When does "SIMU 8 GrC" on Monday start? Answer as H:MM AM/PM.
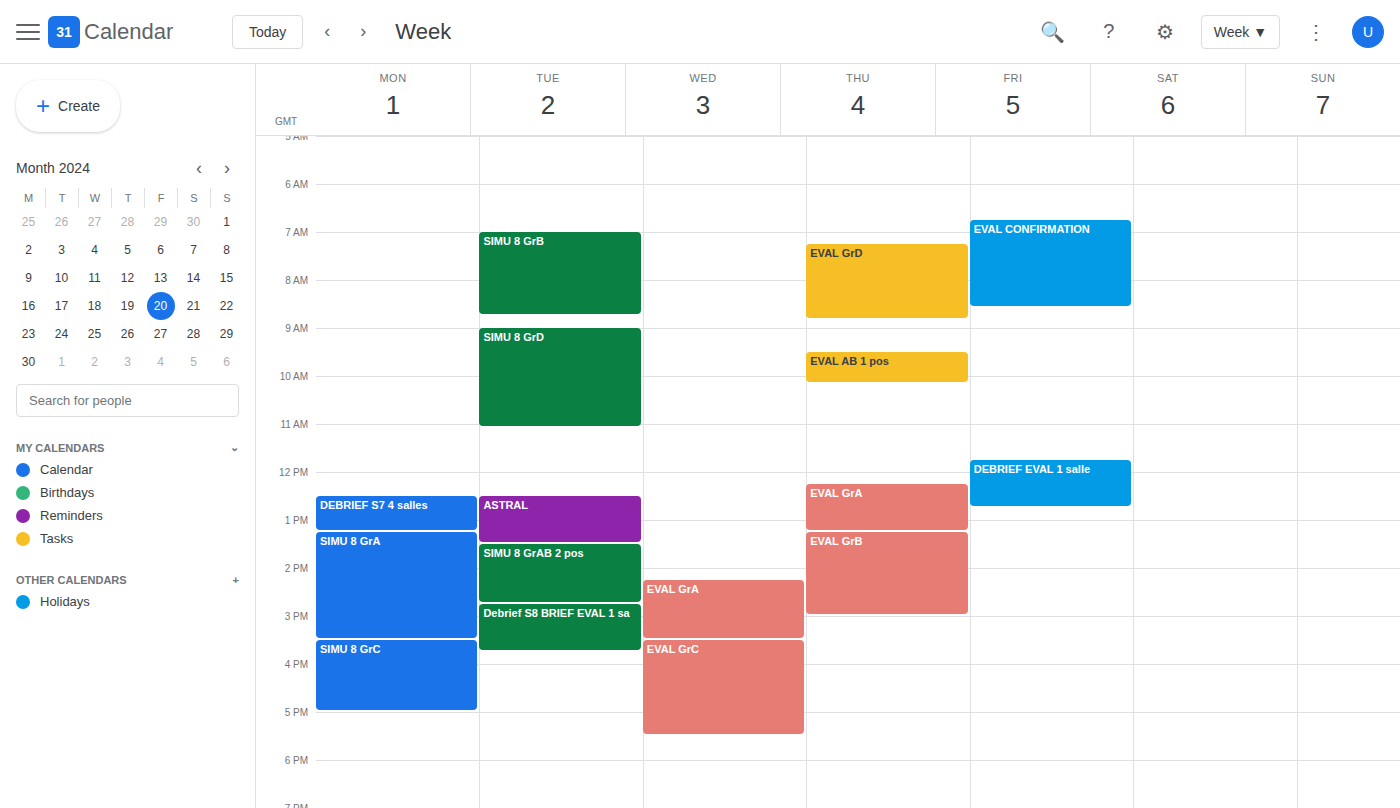
3:30 PM